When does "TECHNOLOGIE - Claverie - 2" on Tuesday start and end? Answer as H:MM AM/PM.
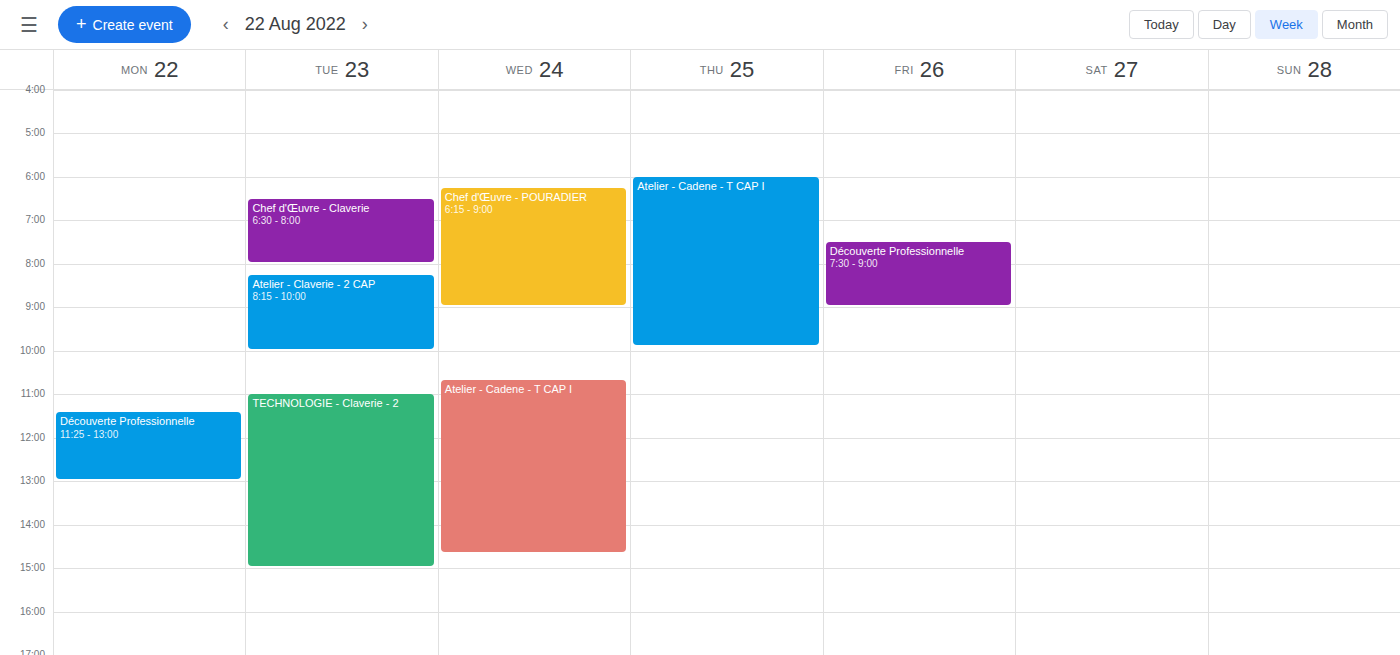
11:00 AM to 3:00 PM